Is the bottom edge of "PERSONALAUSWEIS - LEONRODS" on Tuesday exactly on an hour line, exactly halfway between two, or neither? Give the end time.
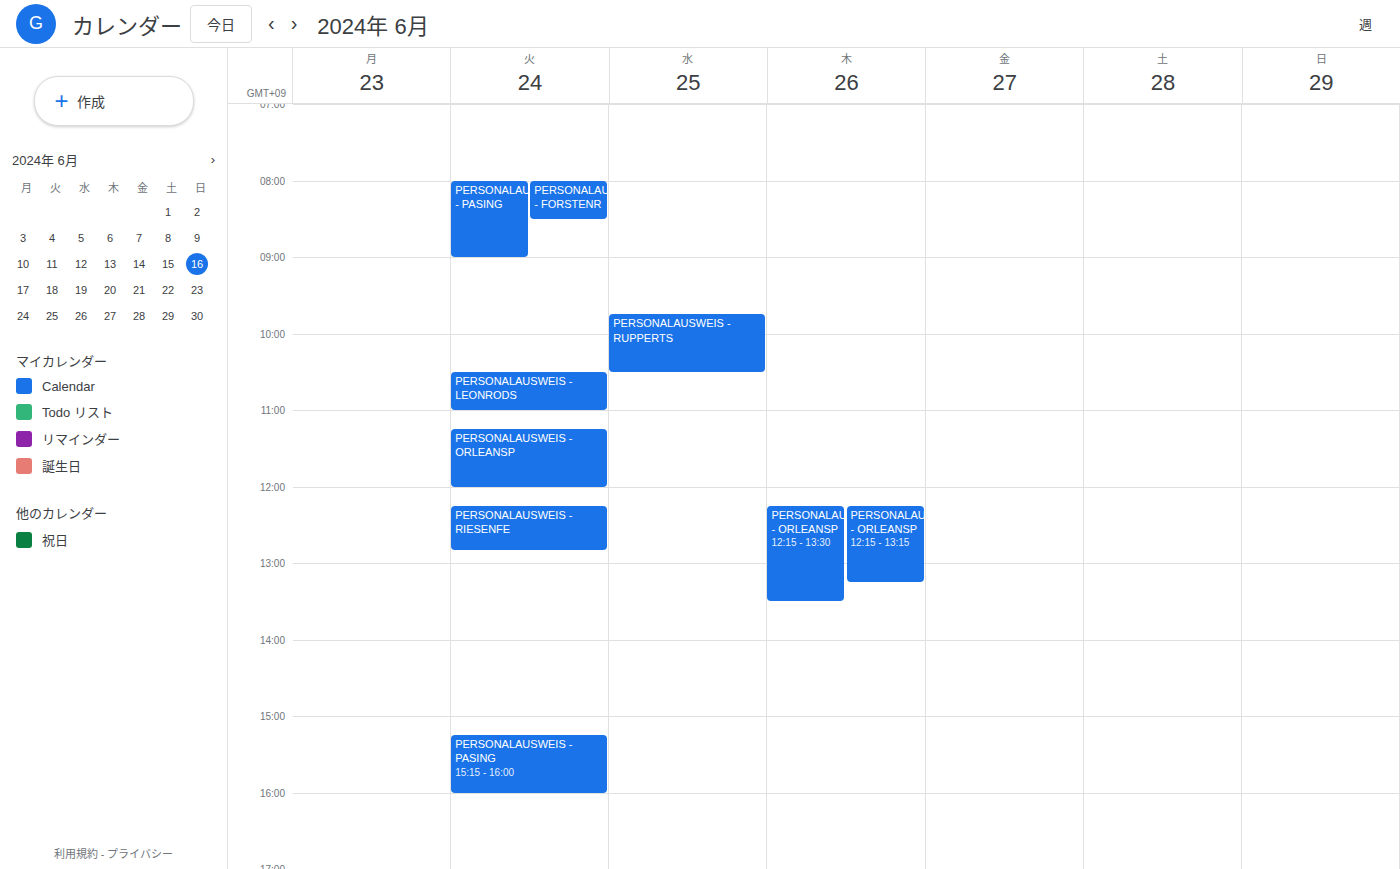
11:00 AM -- exactly on the 11 AM line.